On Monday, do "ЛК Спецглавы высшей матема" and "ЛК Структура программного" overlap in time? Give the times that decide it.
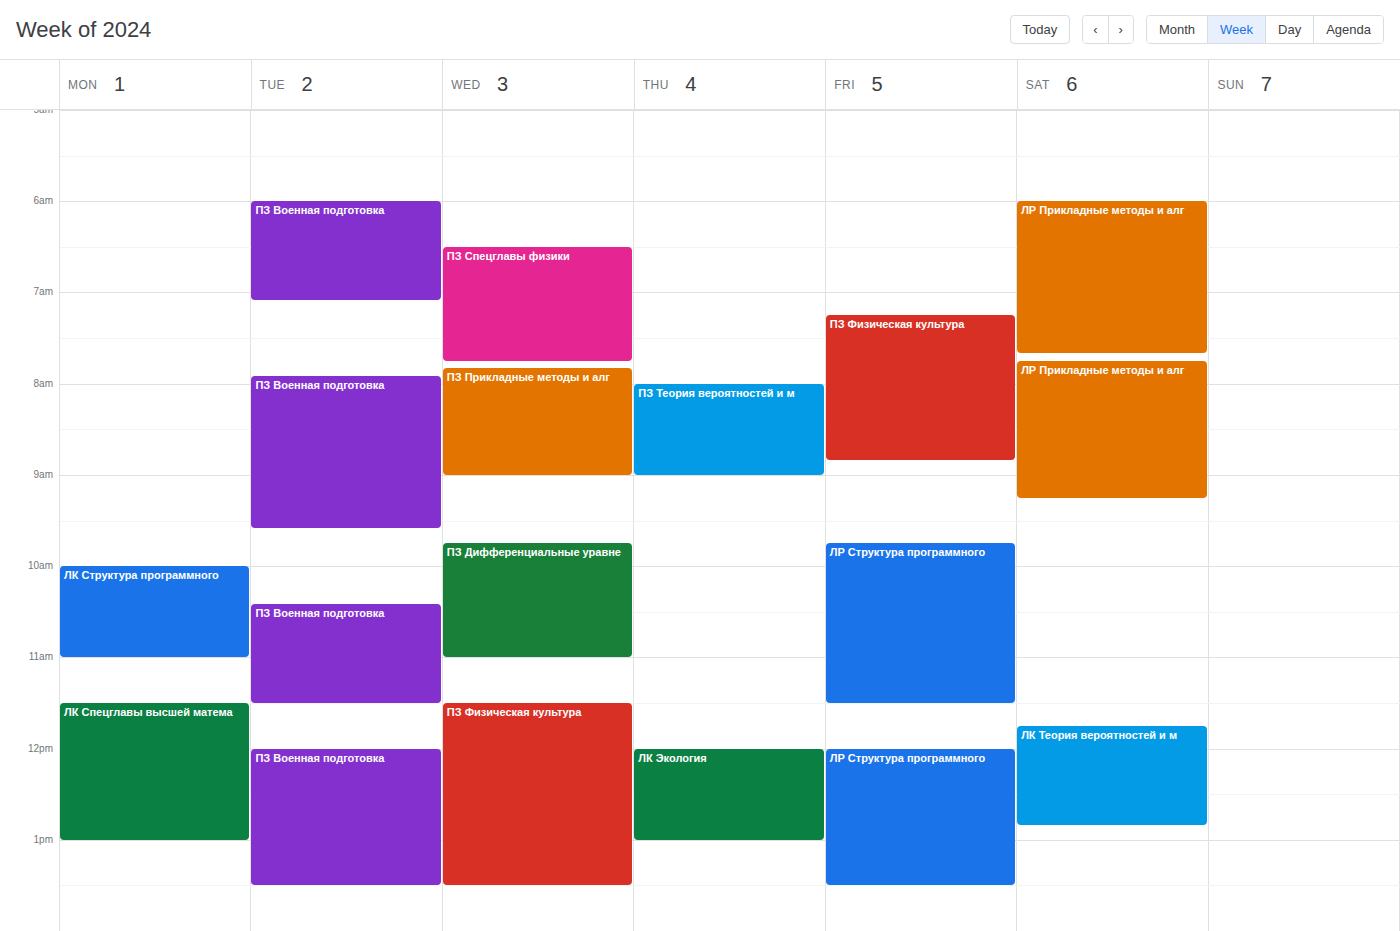
"ЛК Структура программного" ends at 11:00 AM and "ЛК Спецглавы высшей матема" starts at 11:30 AM -- no overlap.